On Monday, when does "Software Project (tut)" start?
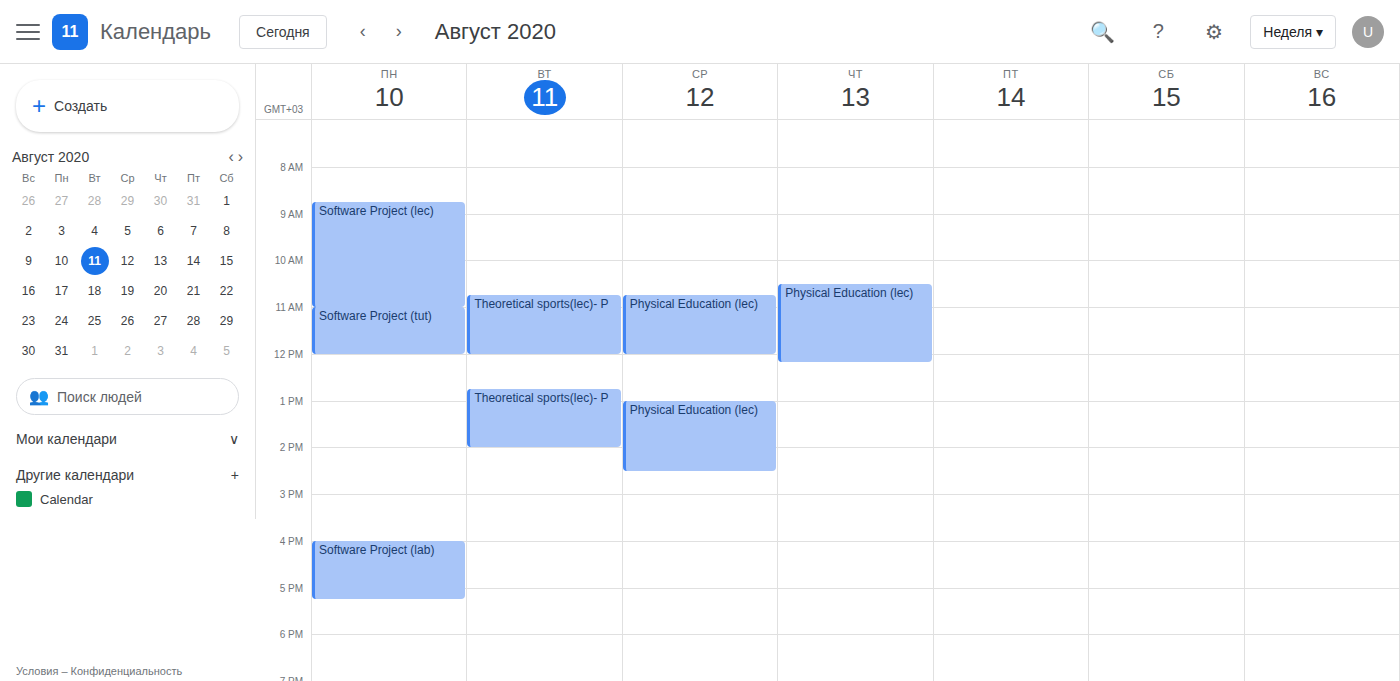
11:00 AM